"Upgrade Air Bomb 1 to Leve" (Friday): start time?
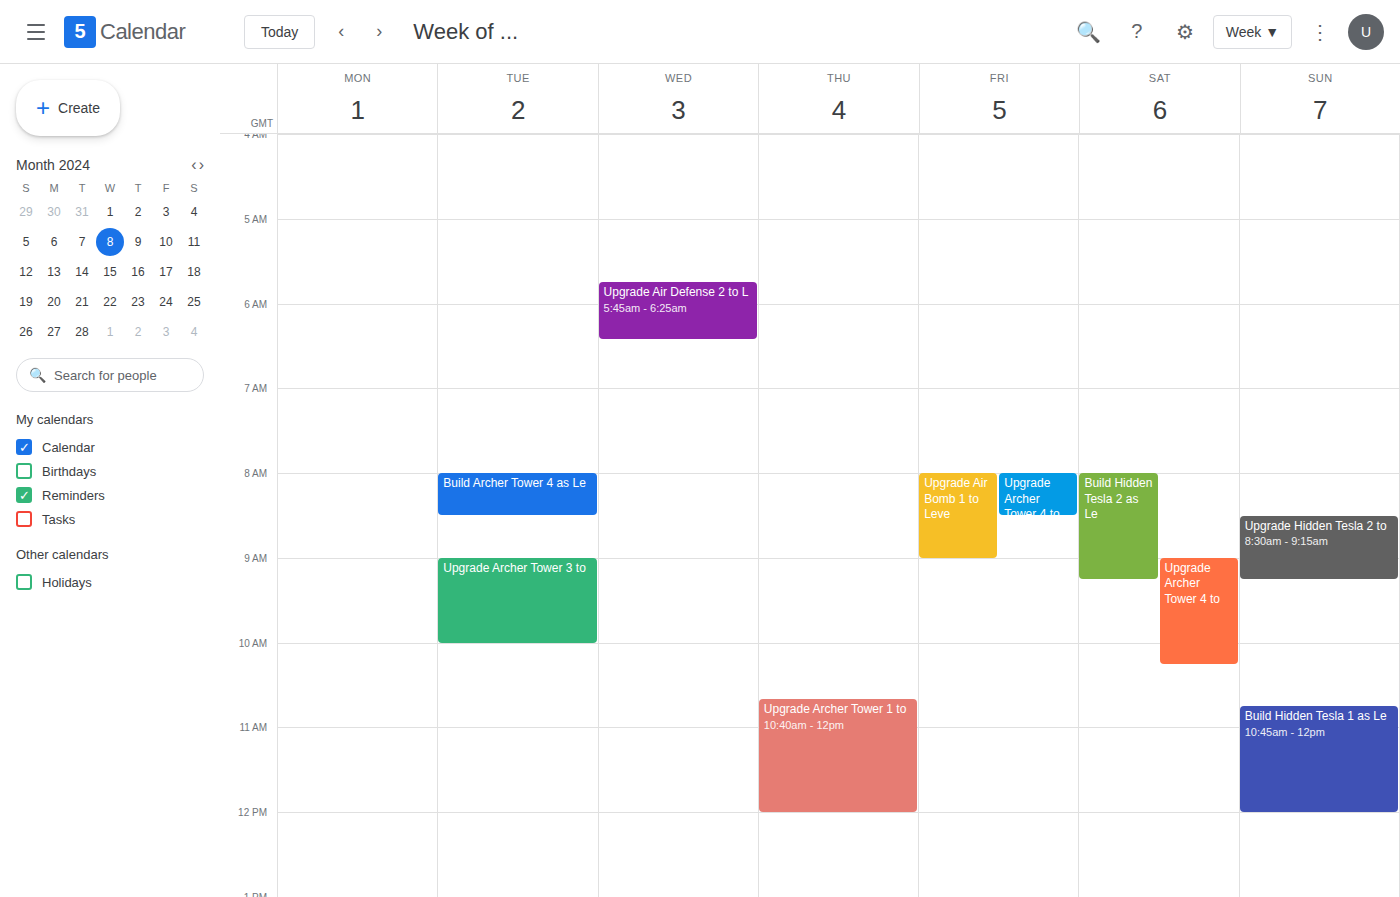
08:00